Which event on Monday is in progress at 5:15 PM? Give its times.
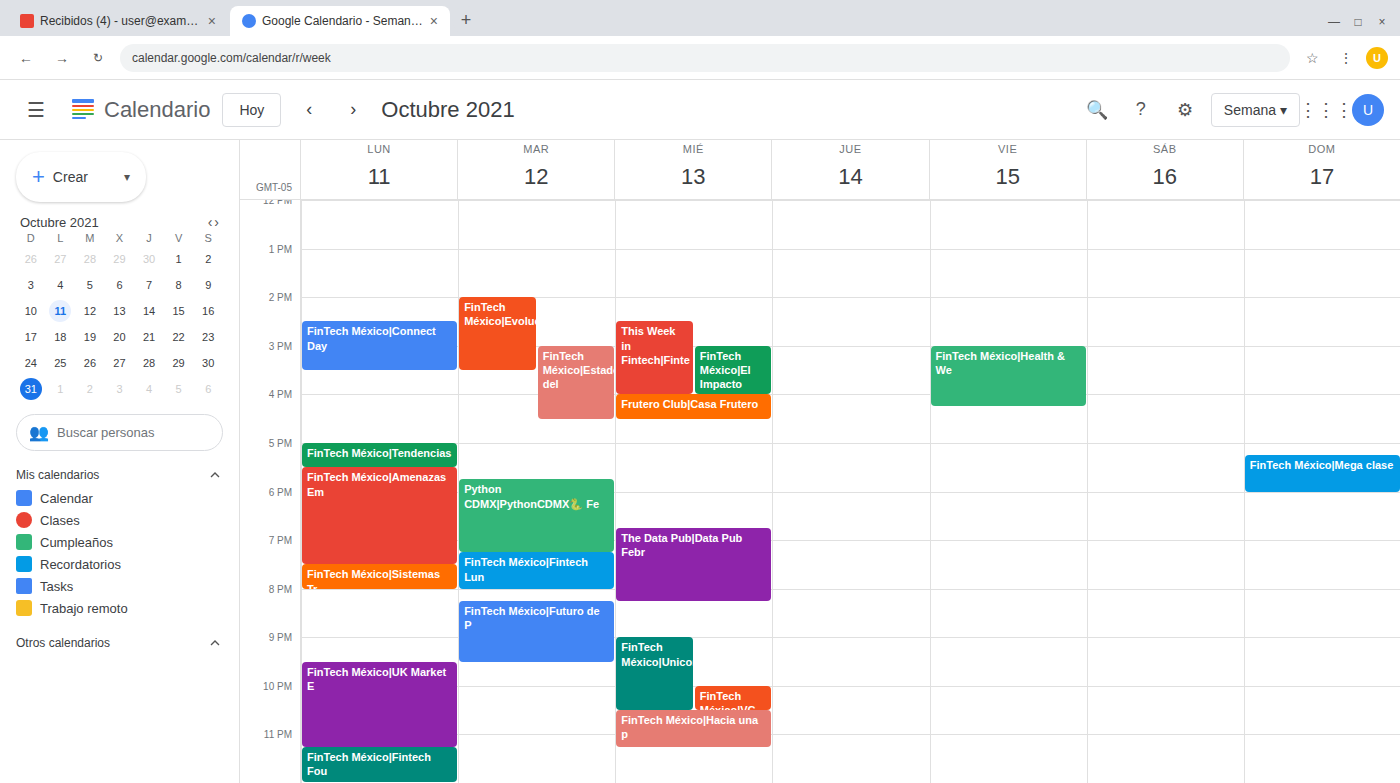
"FinTech México|Tendencias", 5:00 PM to 5:30 PM